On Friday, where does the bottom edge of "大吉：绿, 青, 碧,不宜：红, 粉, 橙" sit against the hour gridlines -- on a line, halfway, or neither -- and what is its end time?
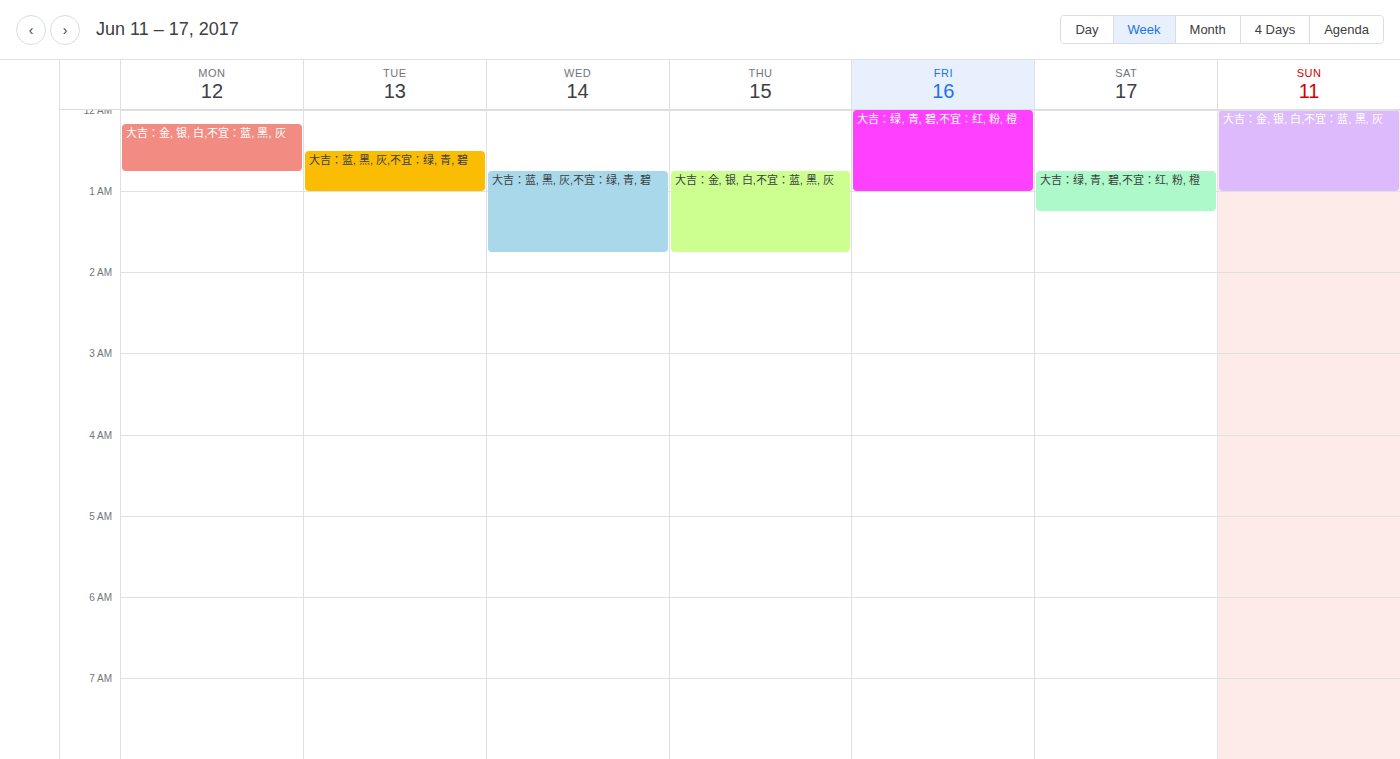
1:00 AM -- exactly on the 1 AM line.